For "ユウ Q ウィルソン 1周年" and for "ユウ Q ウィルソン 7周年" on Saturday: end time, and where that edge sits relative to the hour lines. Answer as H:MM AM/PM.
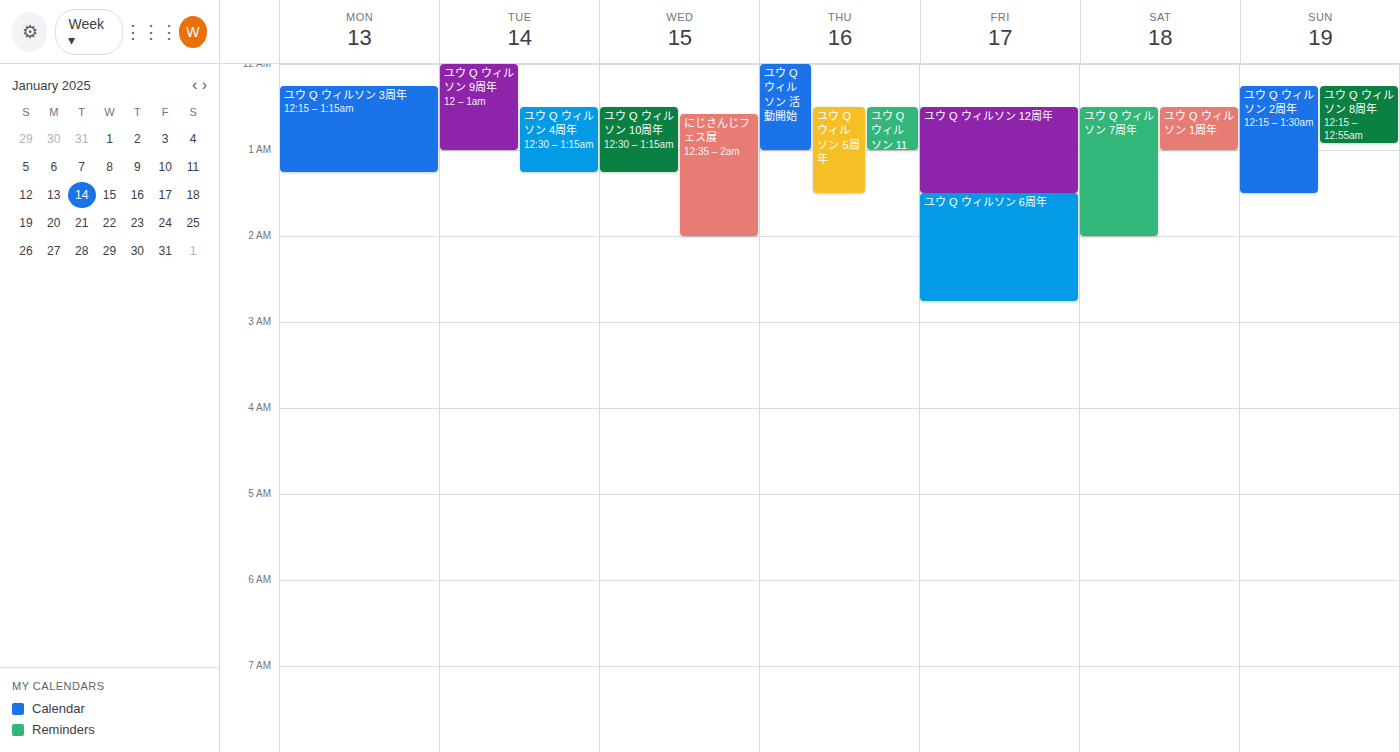
"ユウ Q ウィルソン 1周年": 1:00 AM, exactly on the 1 AM line. "ユウ Q ウィルソン 7周年": 2:00 AM, exactly on the 2 AM line.